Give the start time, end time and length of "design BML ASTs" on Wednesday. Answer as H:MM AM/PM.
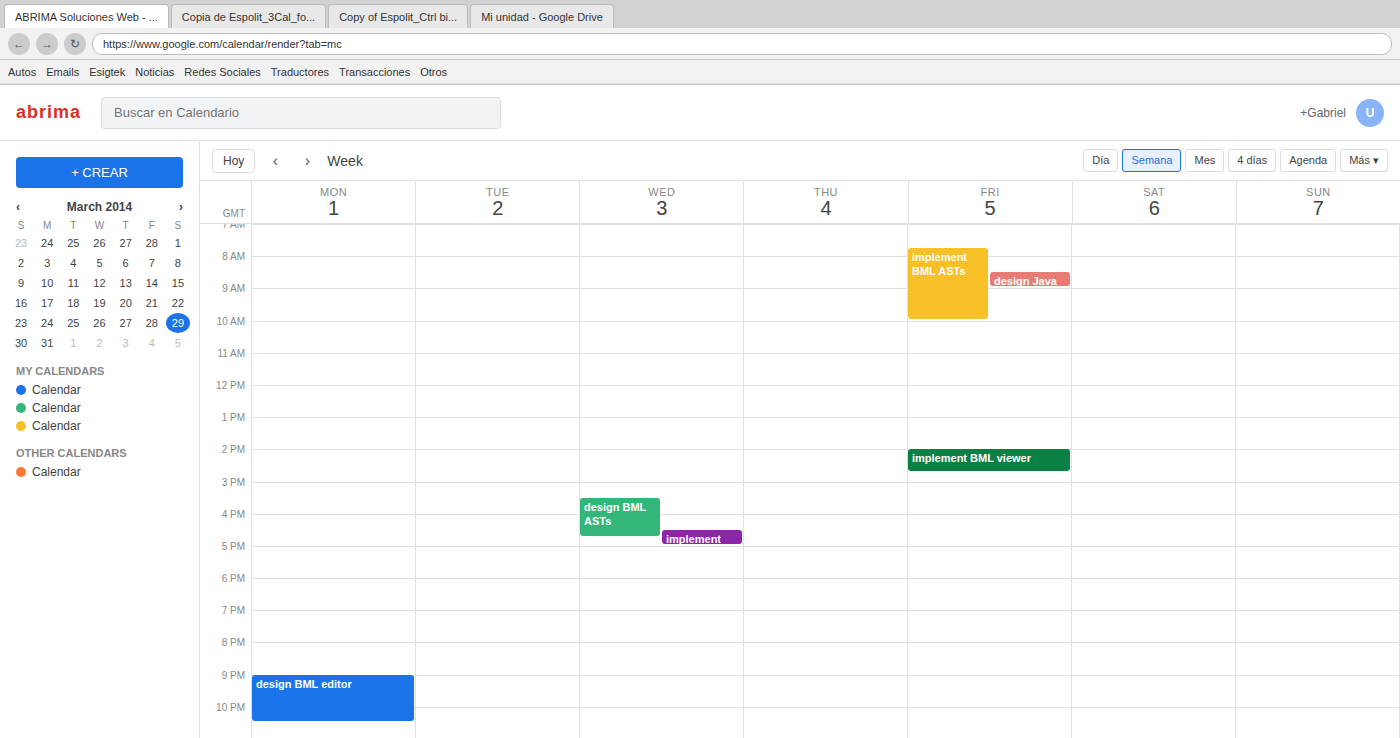
3:30 PM to 4:45 PM, 1 hour 15 minutes